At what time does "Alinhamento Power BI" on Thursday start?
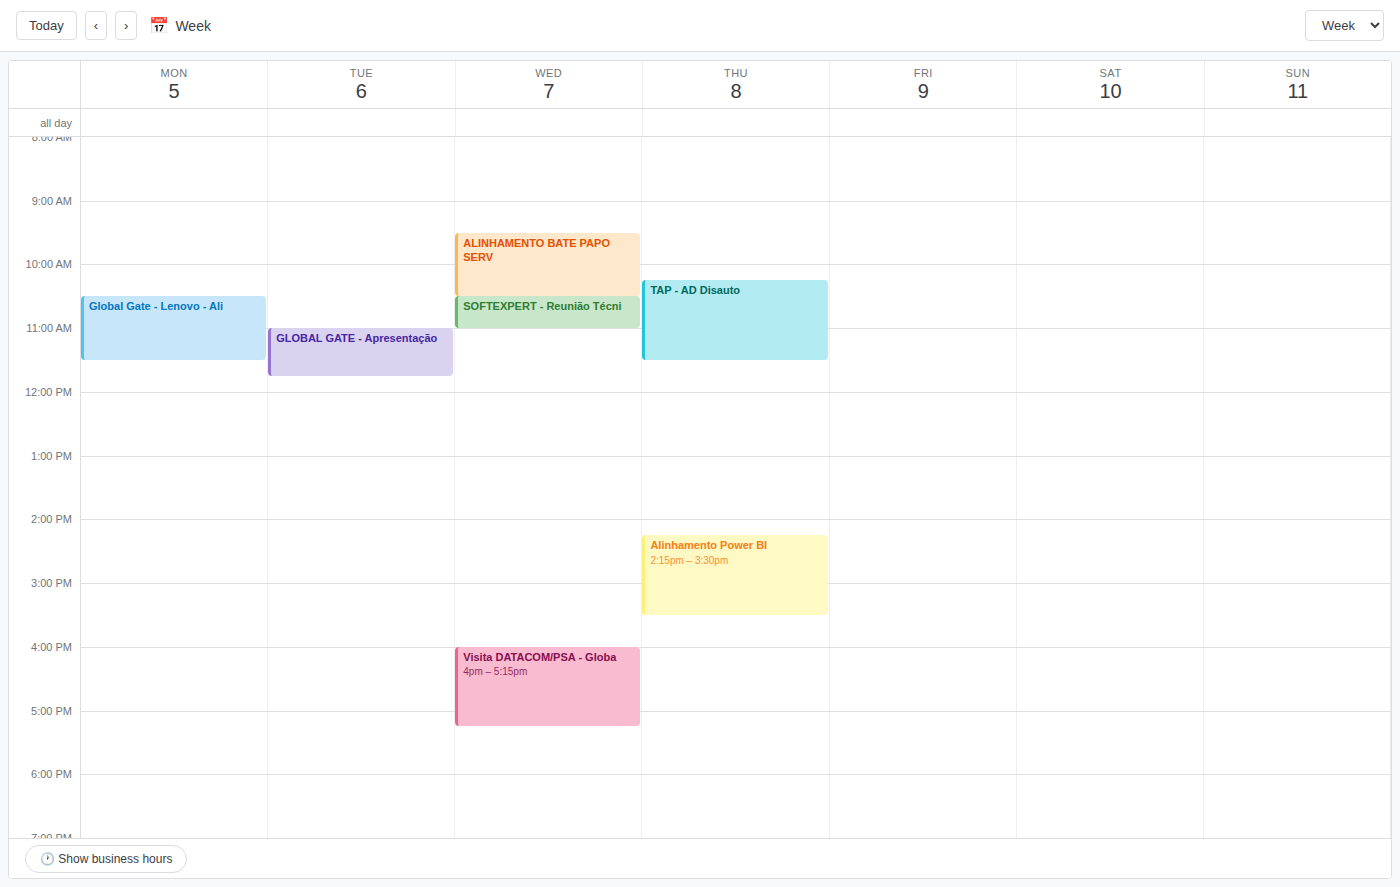
2:15 PM